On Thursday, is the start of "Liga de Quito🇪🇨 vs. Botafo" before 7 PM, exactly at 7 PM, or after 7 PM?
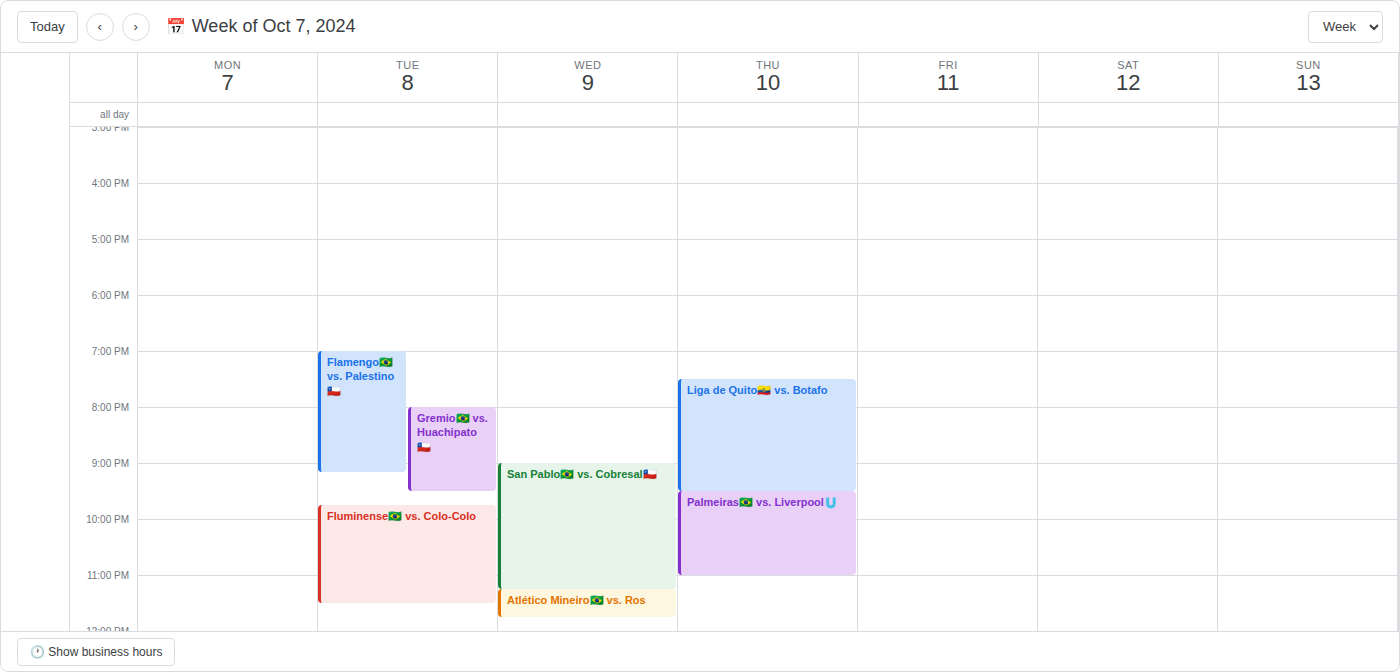
7:30 PM -- after 7 PM, 30 minutes below the 7 PM line.